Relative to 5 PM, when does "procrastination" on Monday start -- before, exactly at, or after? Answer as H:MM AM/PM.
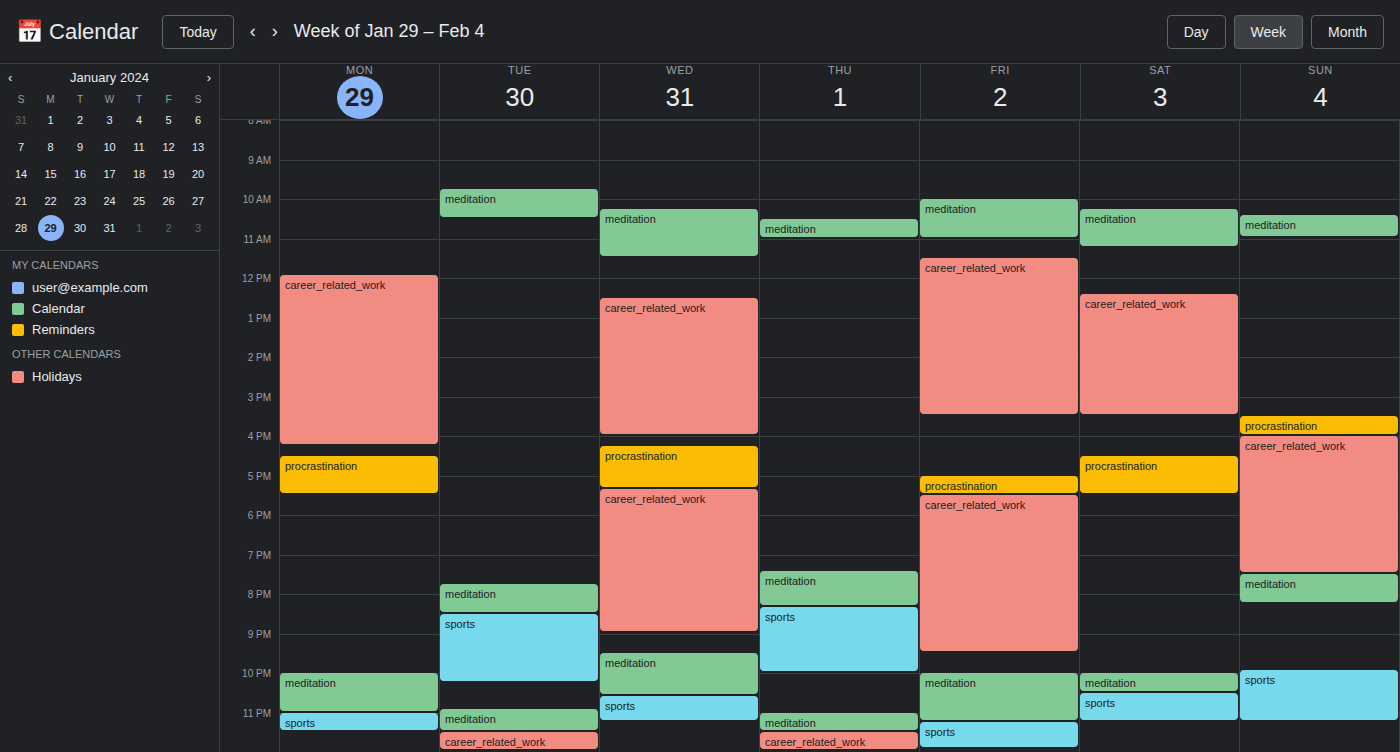
4:30 PM -- before 5 PM, 30 minutes above the 5 PM line.